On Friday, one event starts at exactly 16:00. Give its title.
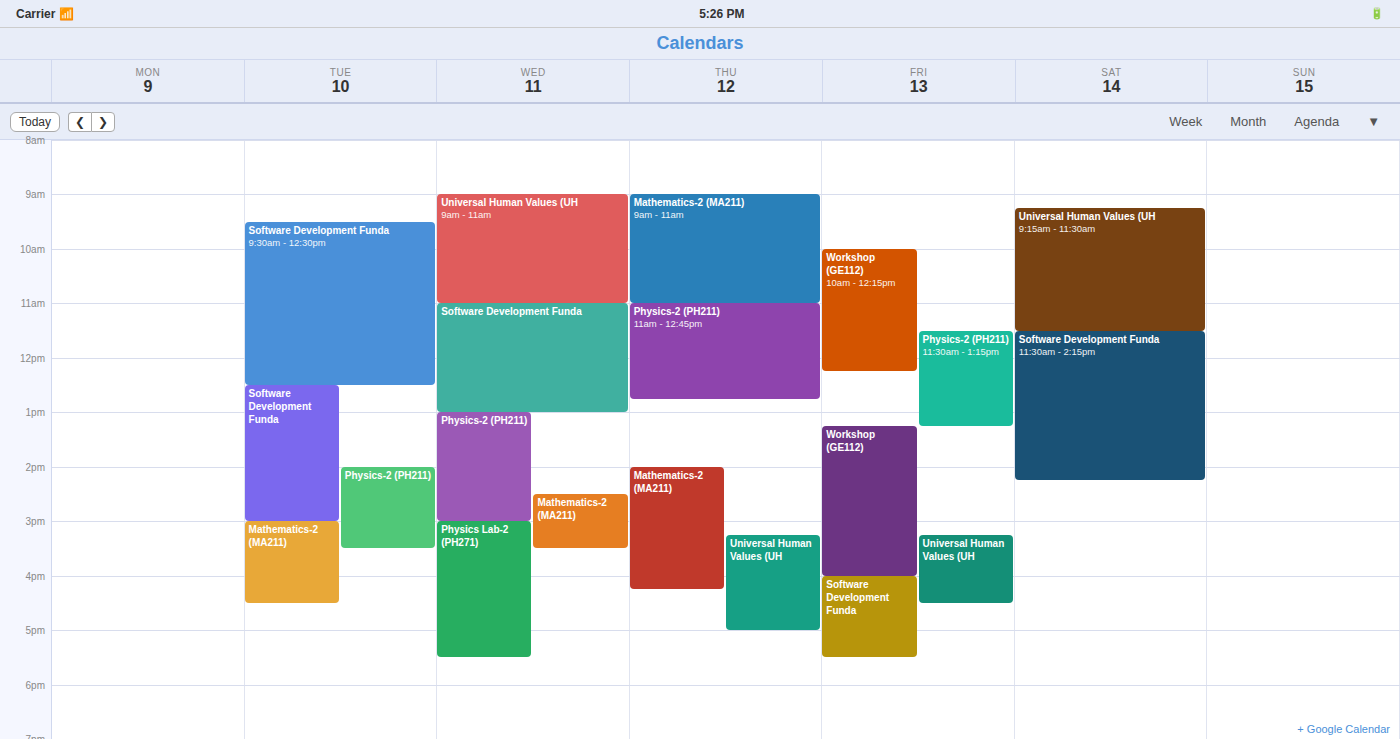
"Software Development Funda"